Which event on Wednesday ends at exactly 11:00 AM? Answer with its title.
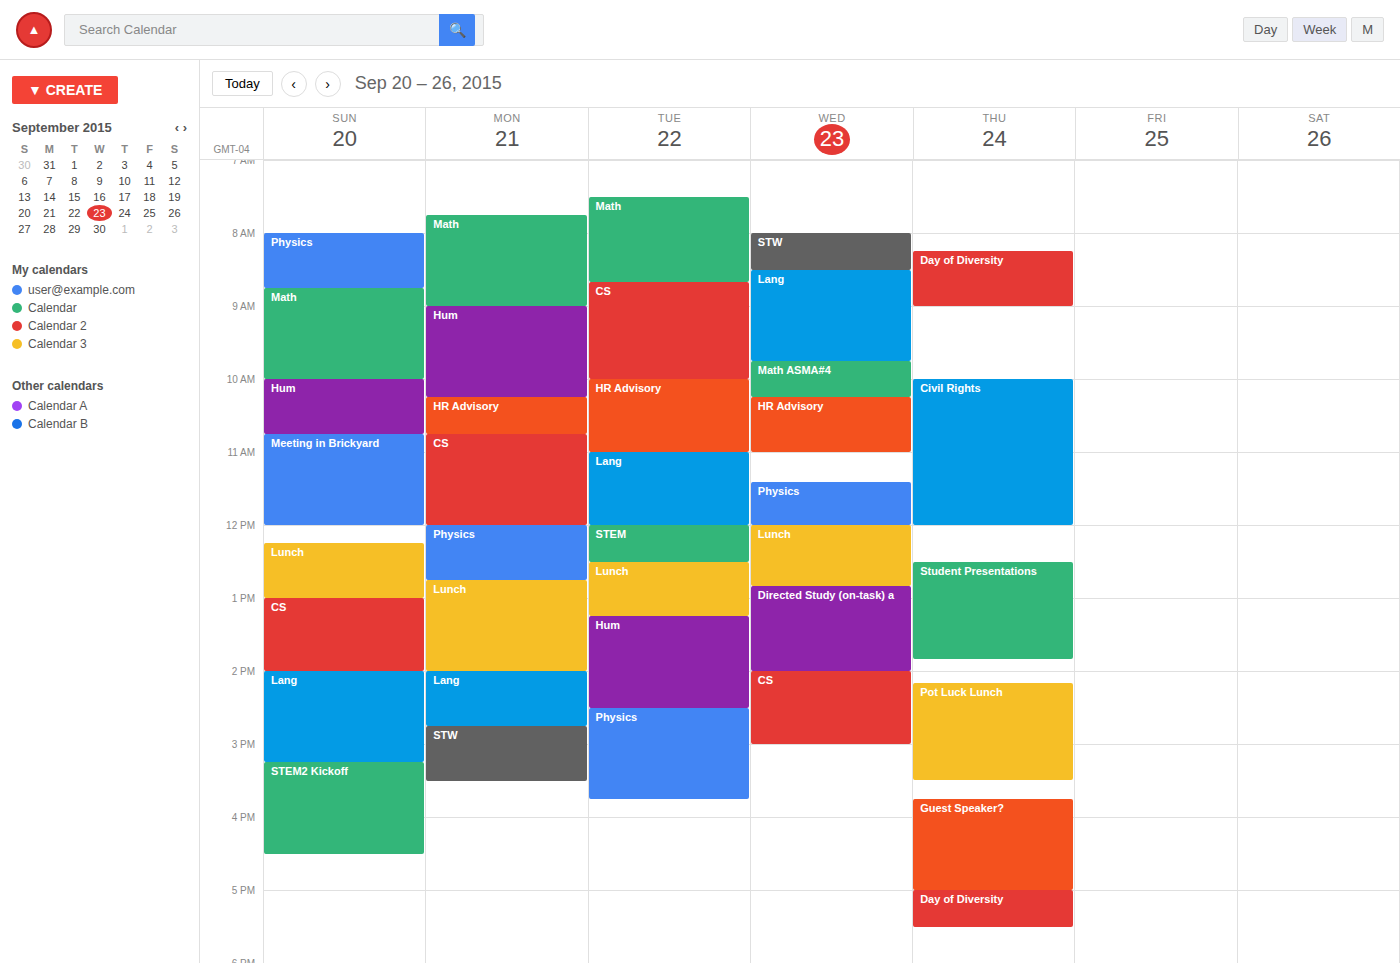
"HR Advisory"